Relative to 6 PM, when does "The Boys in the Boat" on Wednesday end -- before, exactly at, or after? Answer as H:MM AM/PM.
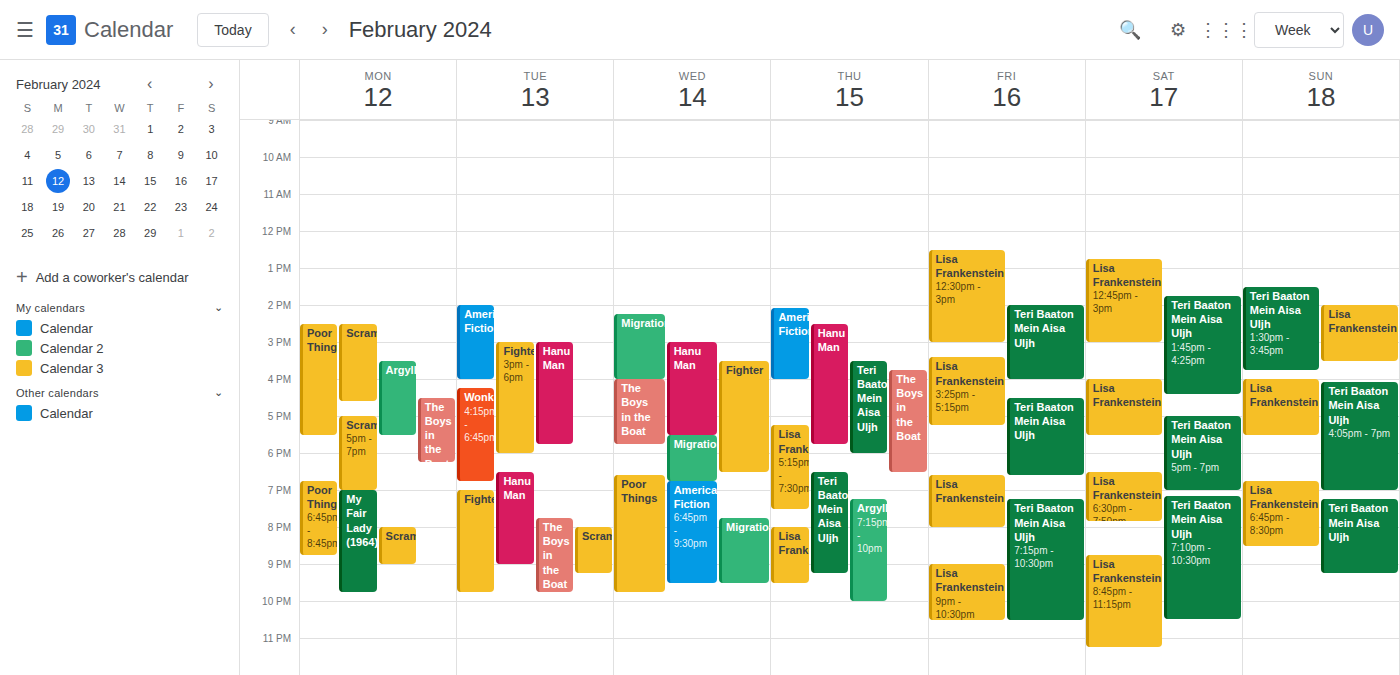
5:45 PM -- before 6 PM, 15 minutes above the 6 PM line.